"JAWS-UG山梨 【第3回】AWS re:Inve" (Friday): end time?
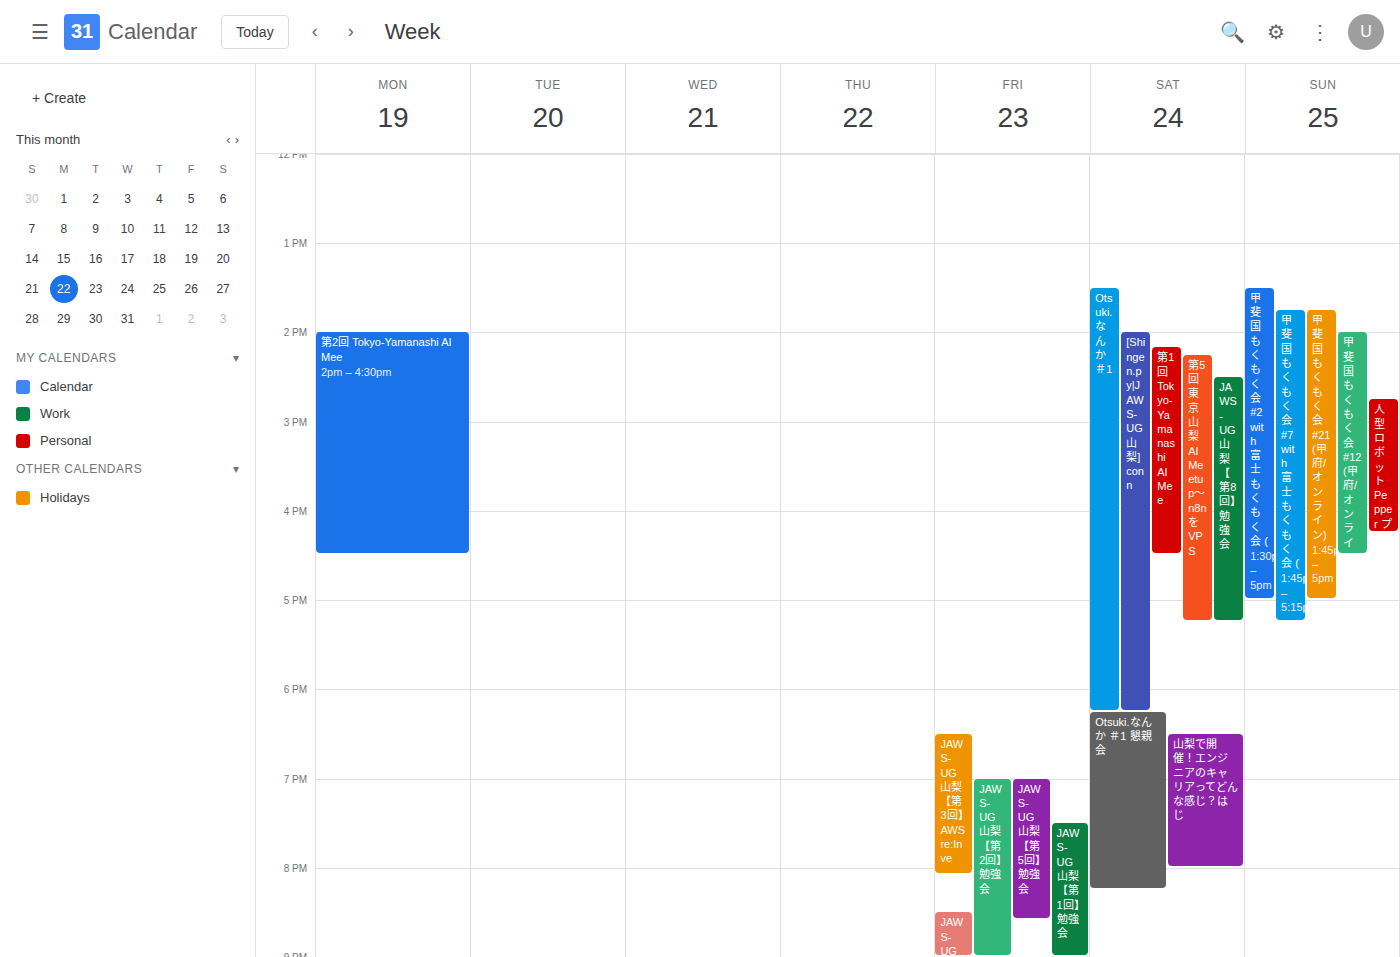
8:05 PM